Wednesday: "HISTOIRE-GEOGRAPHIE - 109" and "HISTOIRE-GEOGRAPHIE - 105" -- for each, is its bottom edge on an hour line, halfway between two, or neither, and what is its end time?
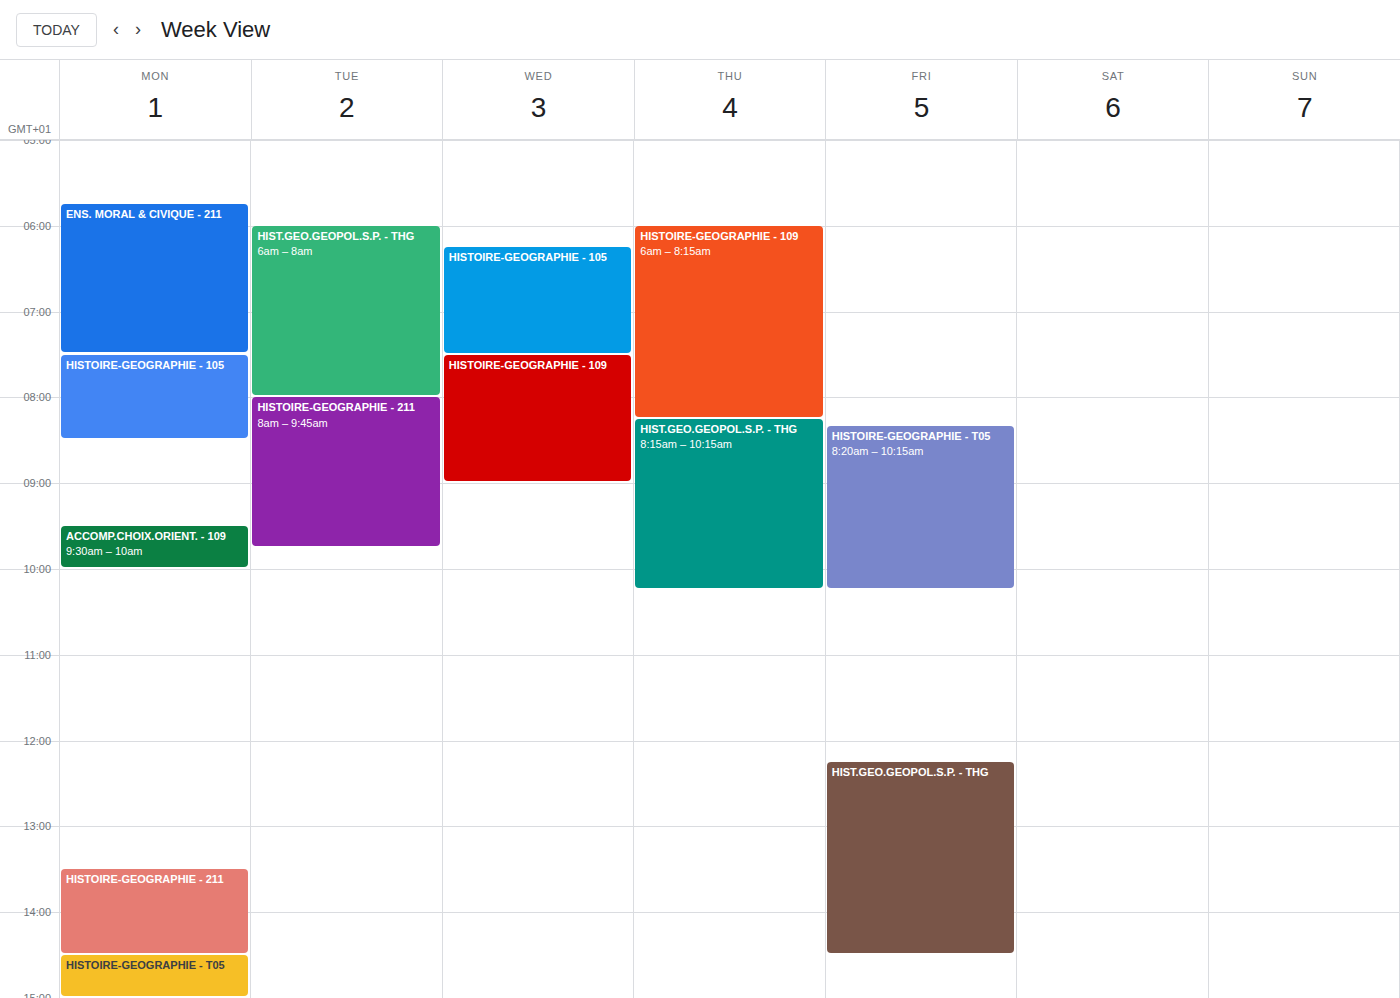
"HISTOIRE-GEOGRAPHIE - 109": 9:00 AM, exactly on the 9 AM line. "HISTOIRE-GEOGRAPHIE - 105": 7:30 AM, halfway between the 7 AM and 8 AM lines.